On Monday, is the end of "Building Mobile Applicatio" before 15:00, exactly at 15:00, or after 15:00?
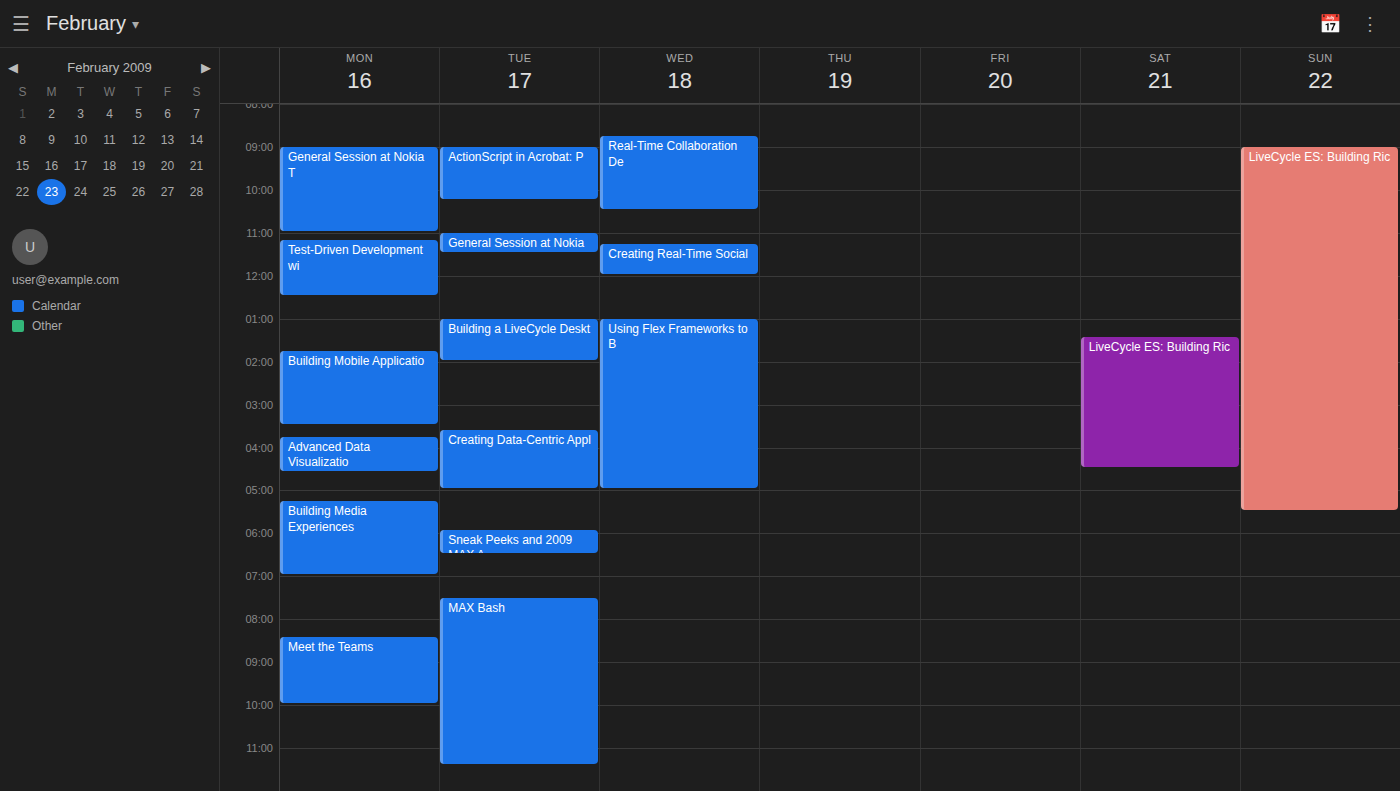
15:30 -- after 15:00, 30 minutes below the 15:00 line.